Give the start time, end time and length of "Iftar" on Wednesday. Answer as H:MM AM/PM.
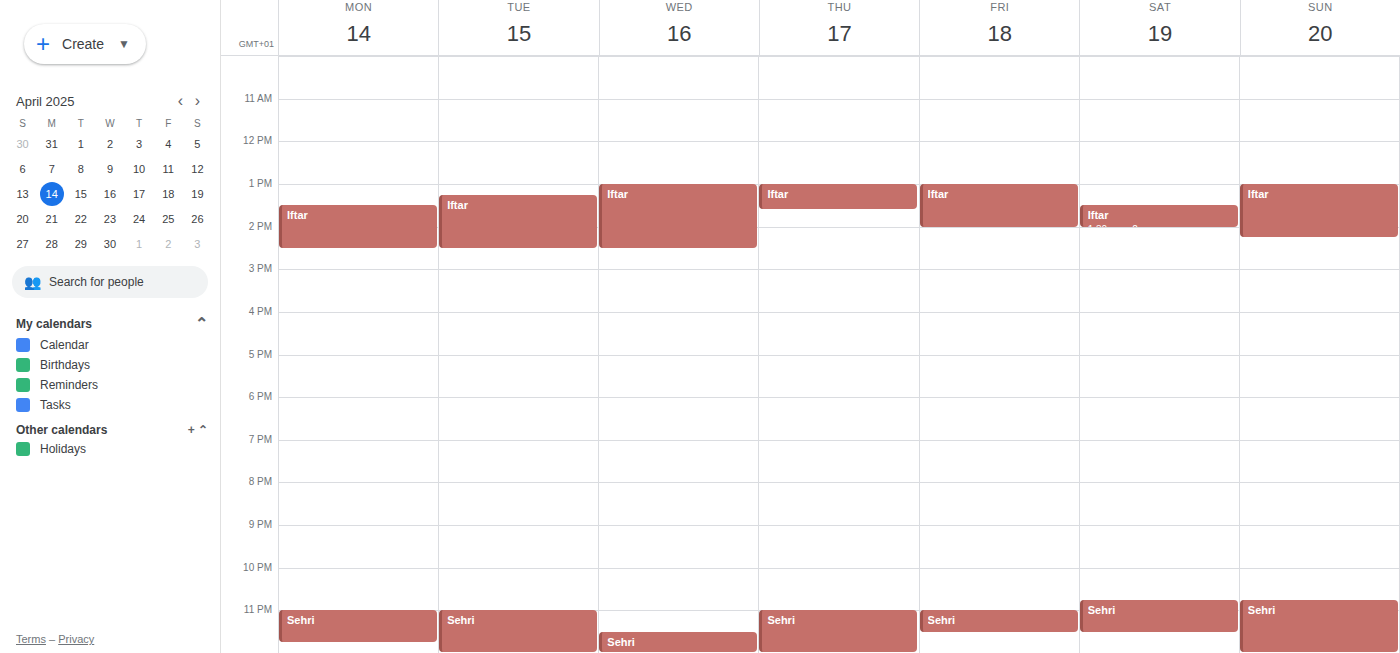
1:00 PM to 2:30 PM, 1 hour 30 minutes